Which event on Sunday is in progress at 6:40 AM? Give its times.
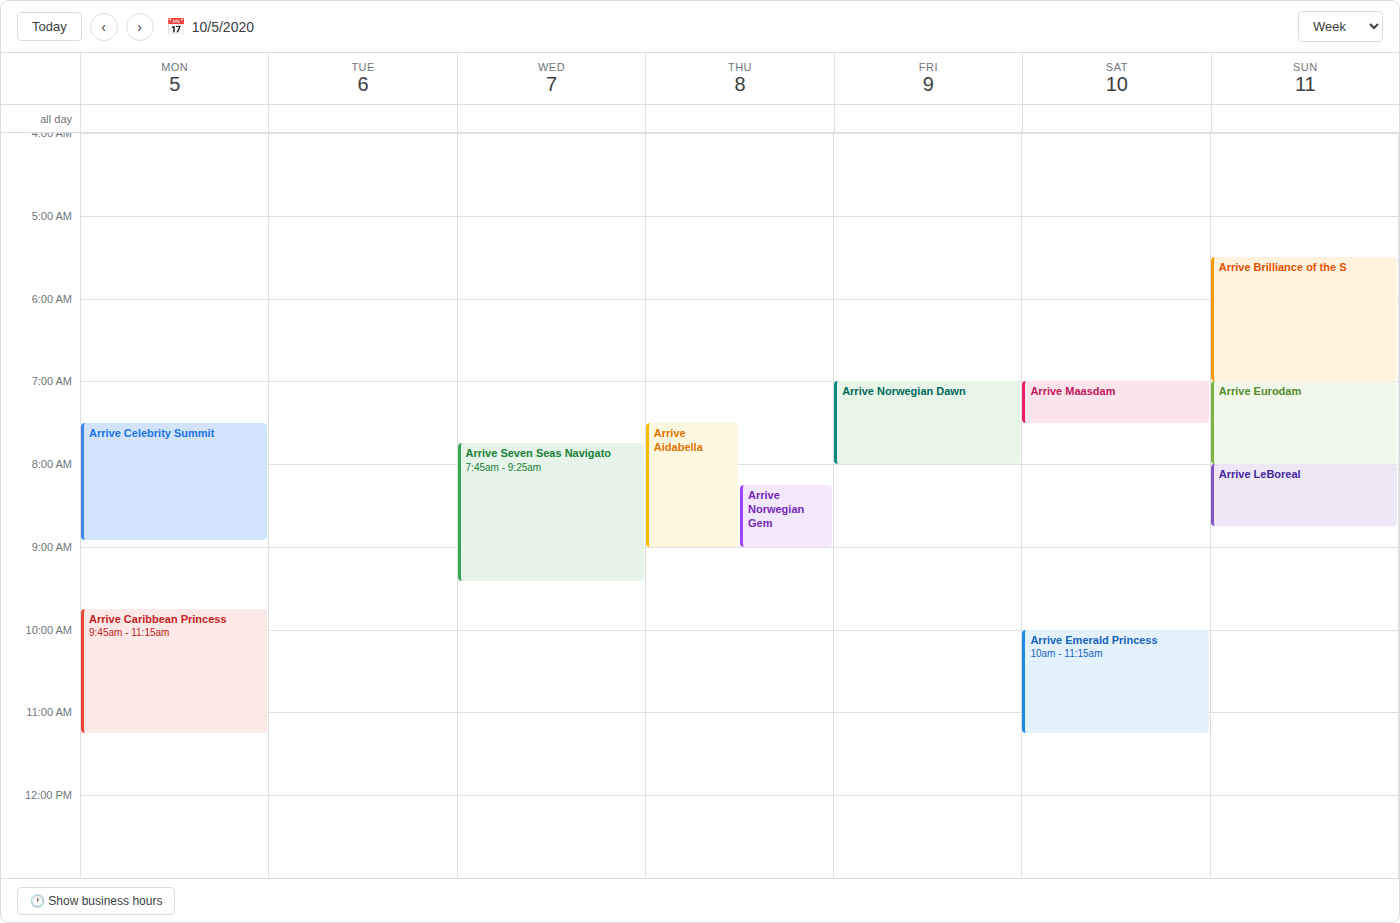
"Arrive Brilliance of the S", 5:30 AM to 7:00 AM